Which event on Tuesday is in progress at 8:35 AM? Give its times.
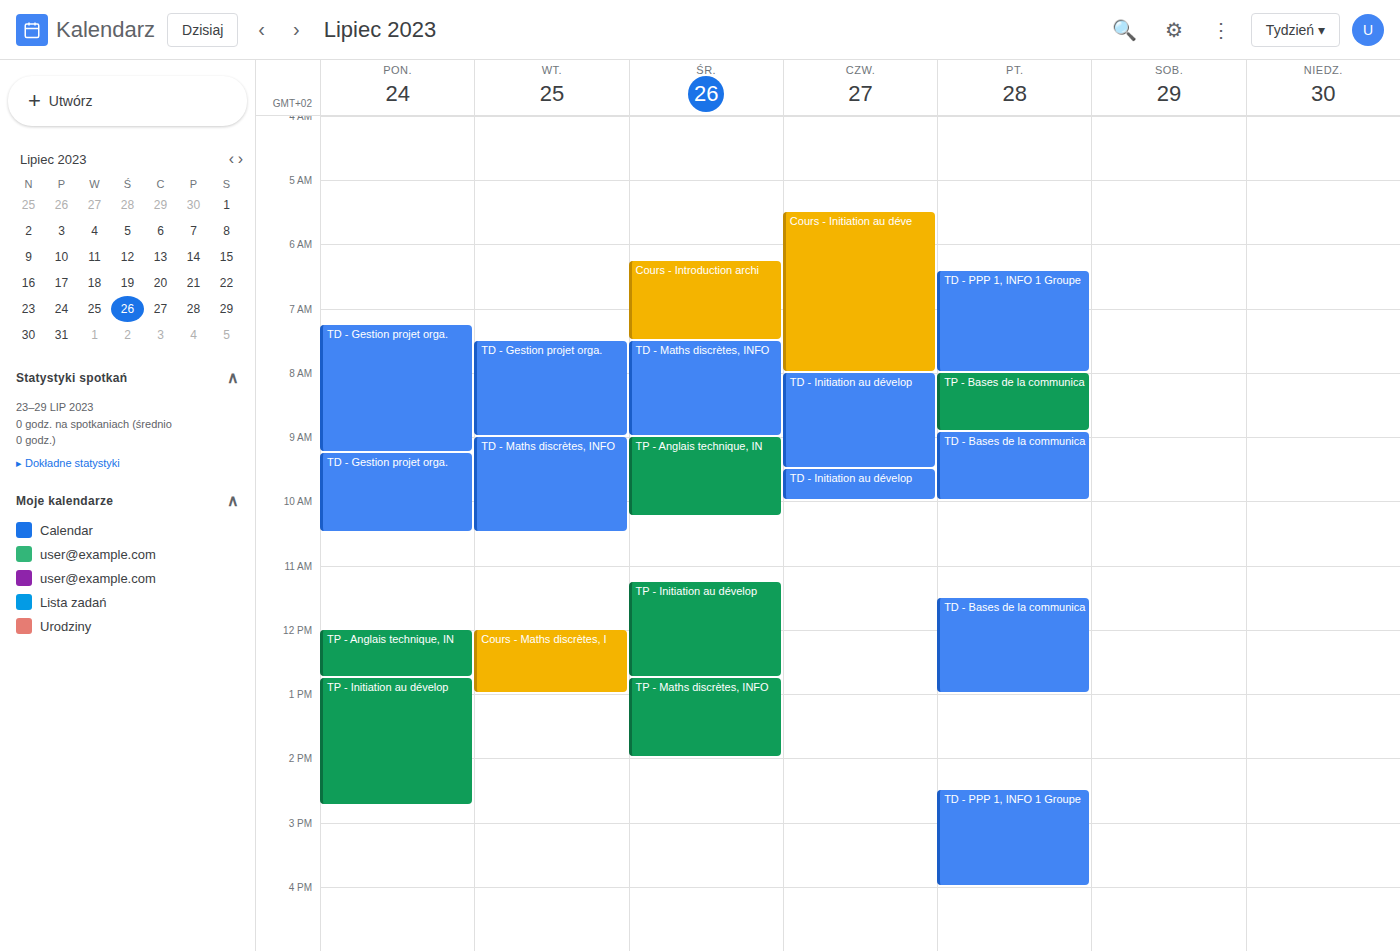
"TD - Gestion projet orga.", 7:30 AM to 9:00 AM